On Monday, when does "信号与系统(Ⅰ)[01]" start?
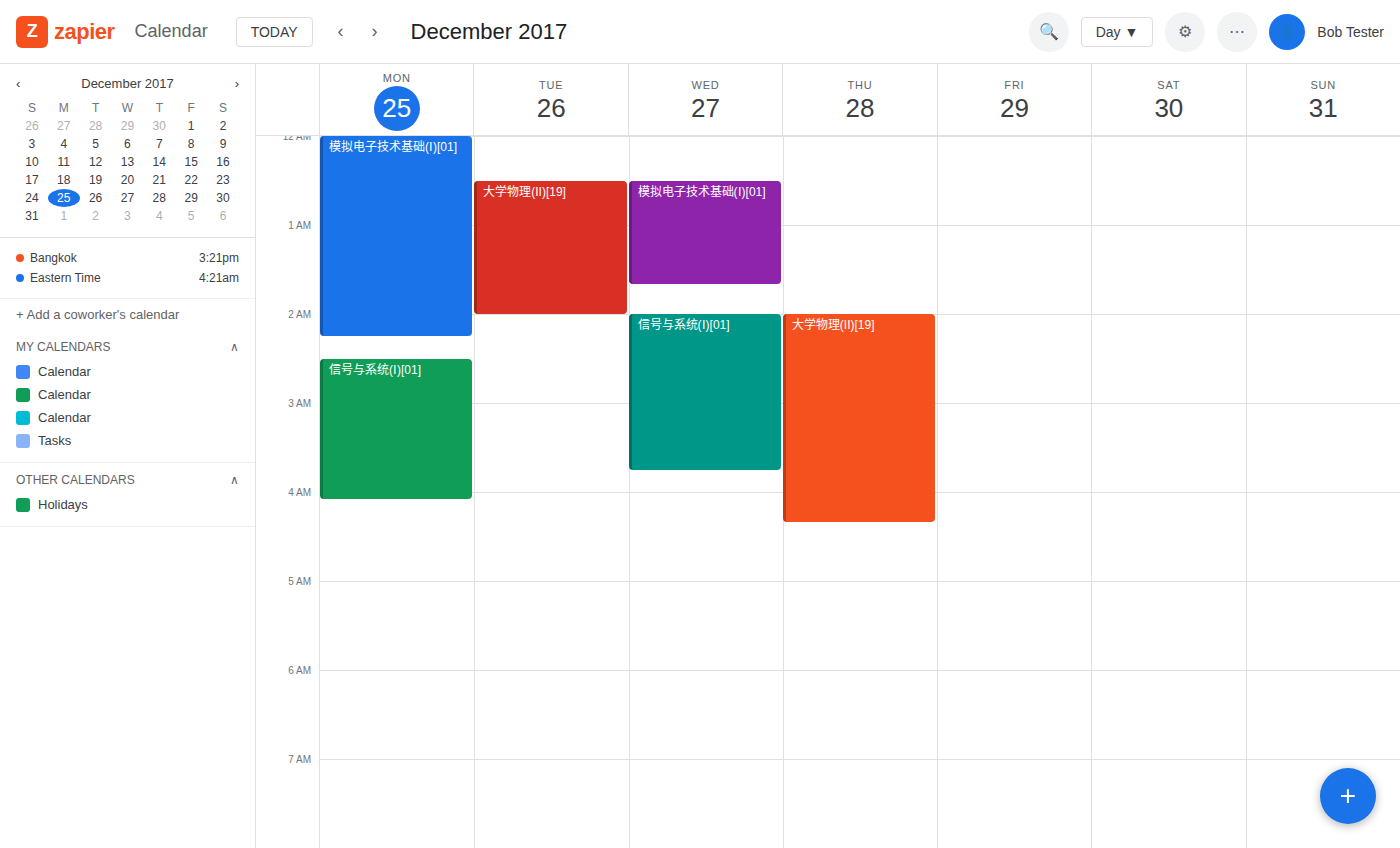
2:30 AM